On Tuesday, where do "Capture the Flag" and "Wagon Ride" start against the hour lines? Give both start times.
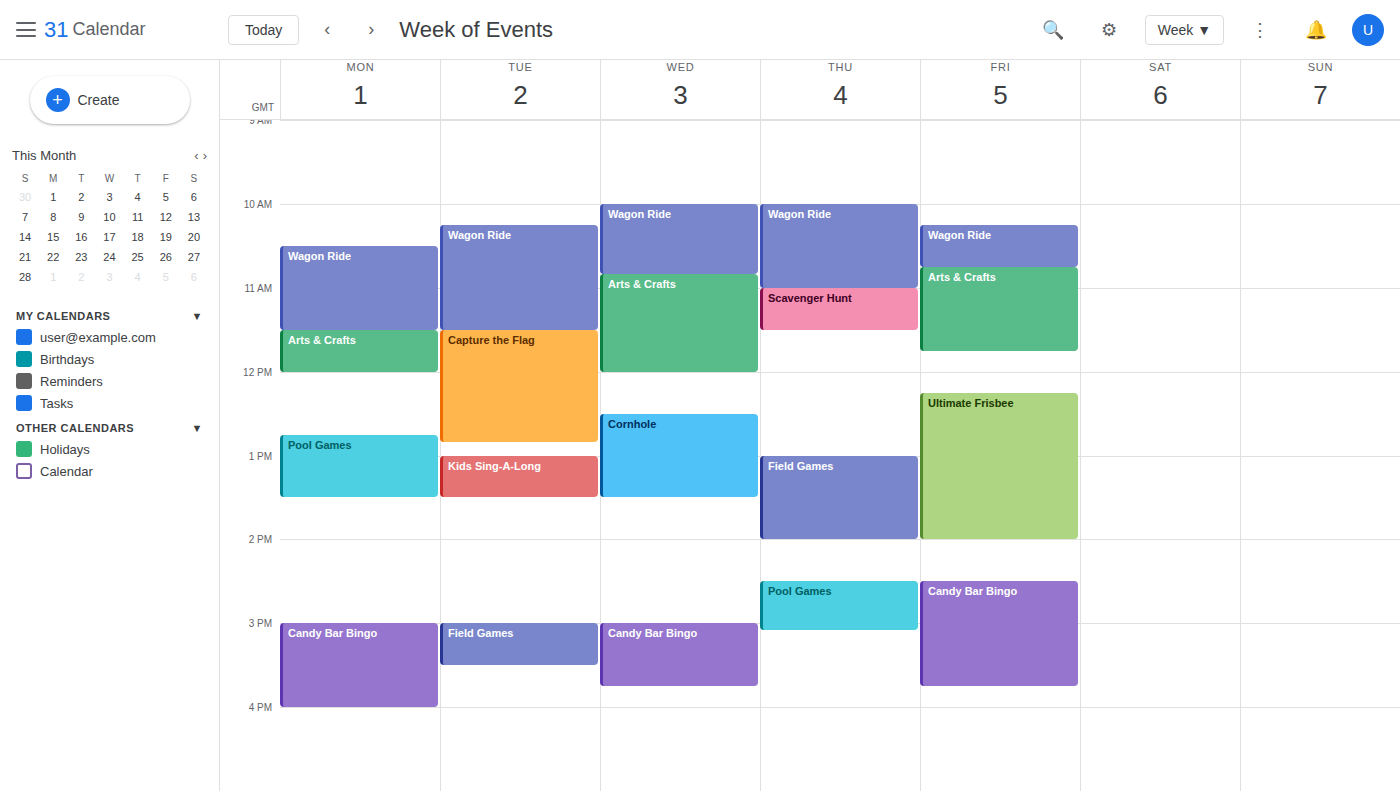
"Capture the Flag": 11:30 AM, halfway between the 11 AM and 12 PM lines. "Wagon Ride": 10:15 AM, neither: a quarter of the way from the 10 AM line to the 11 AM line.